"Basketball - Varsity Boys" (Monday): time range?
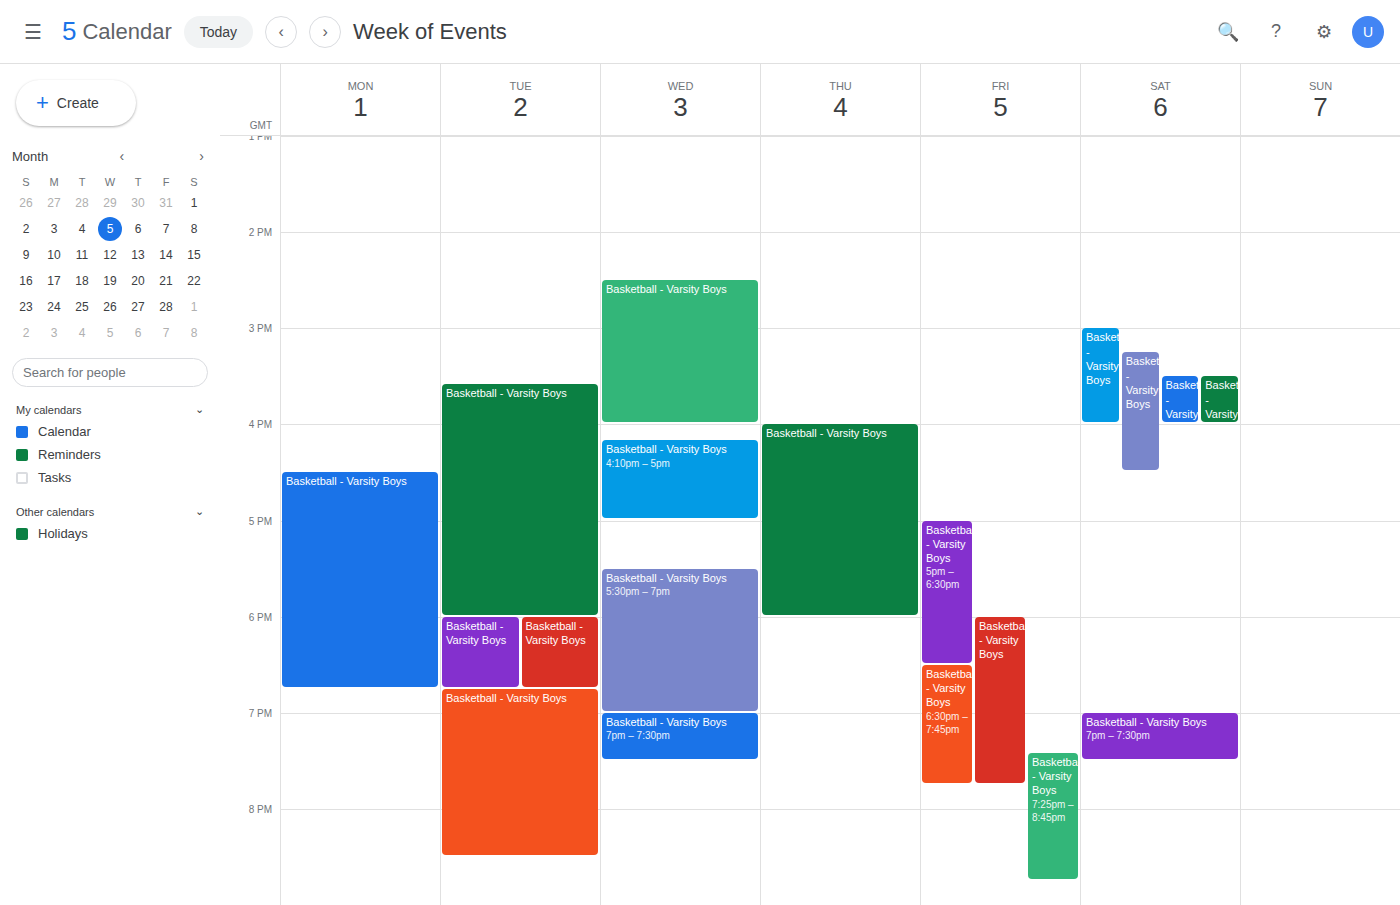
4:30 PM to 6:45 PM